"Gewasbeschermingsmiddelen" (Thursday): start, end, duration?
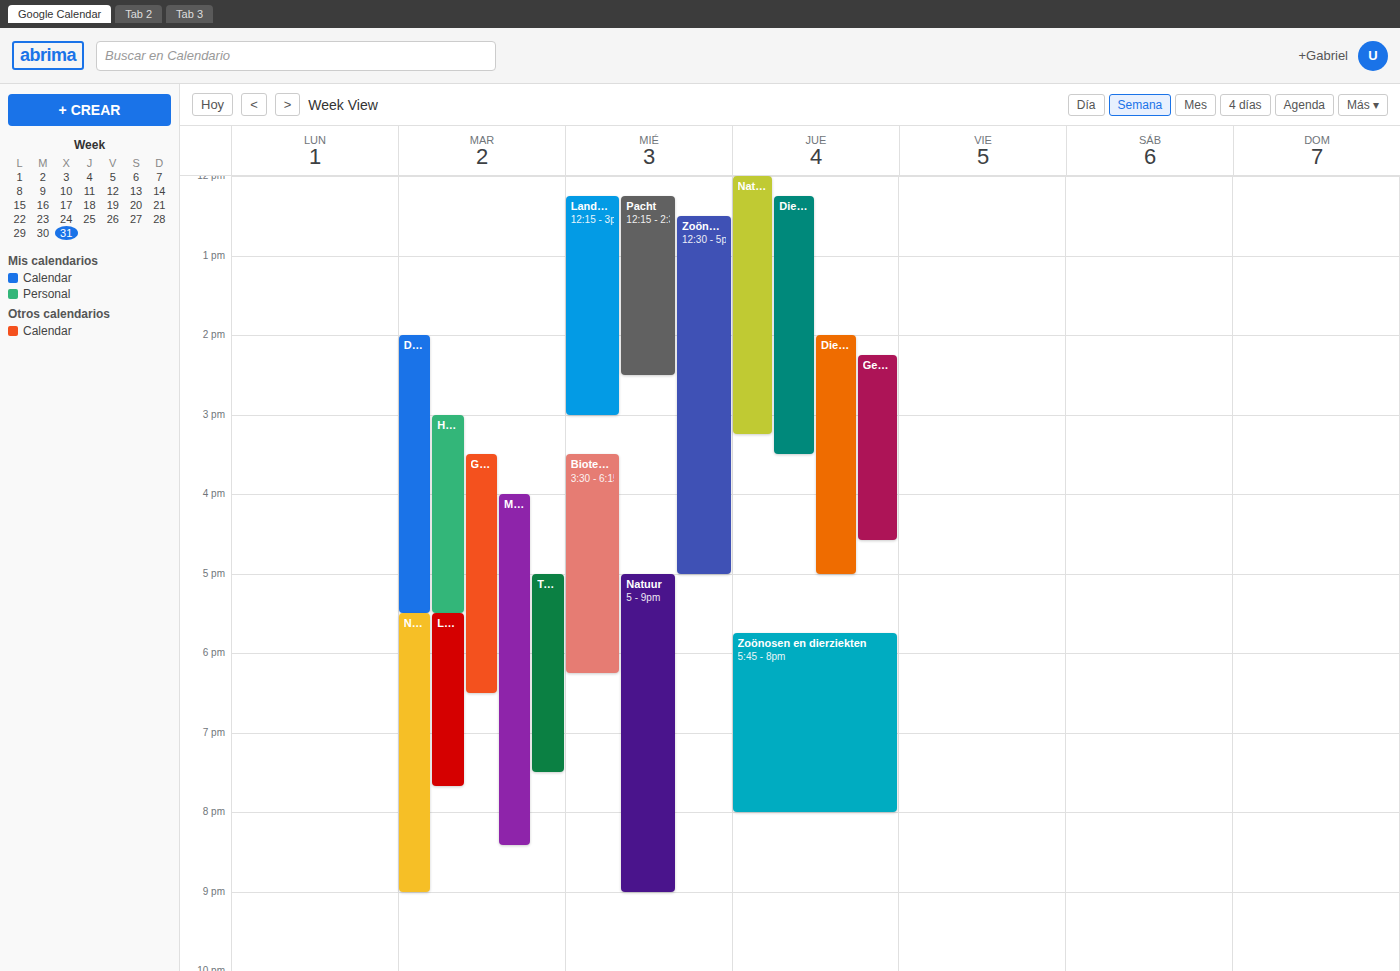
14:15 to 16:35, 2 hours 20 minutes